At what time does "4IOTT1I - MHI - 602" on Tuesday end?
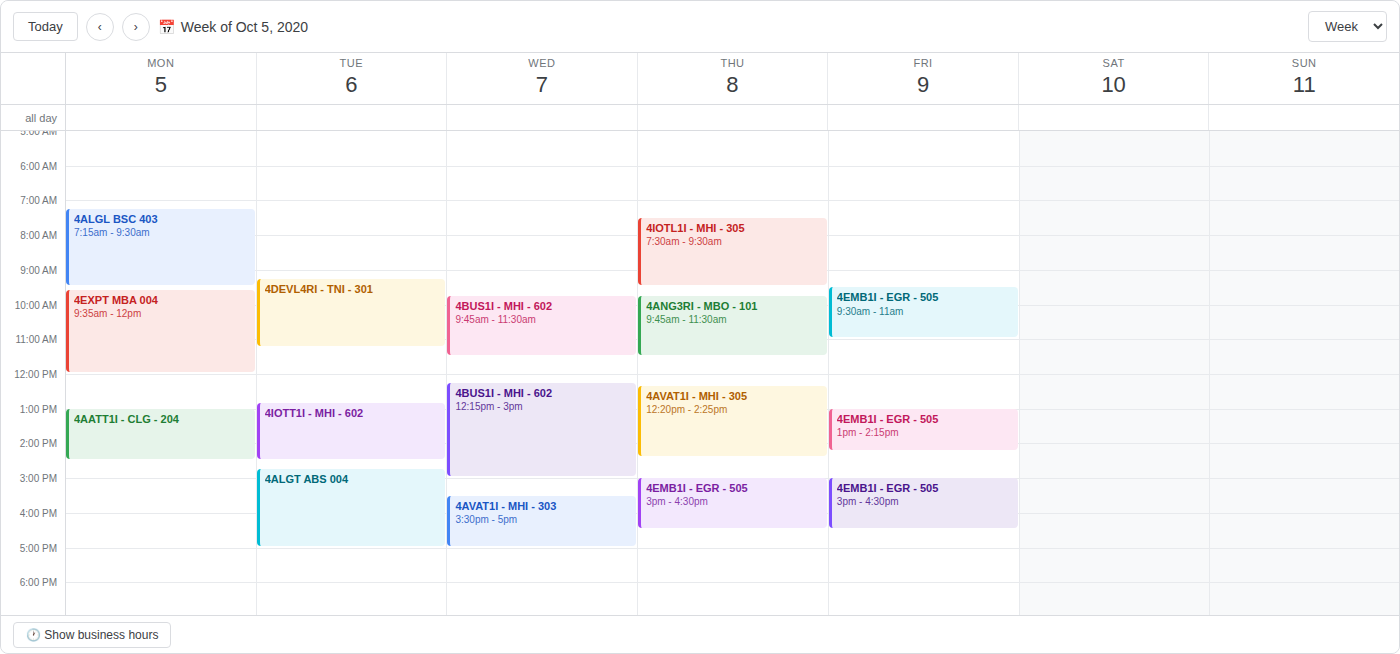
2:30 PM